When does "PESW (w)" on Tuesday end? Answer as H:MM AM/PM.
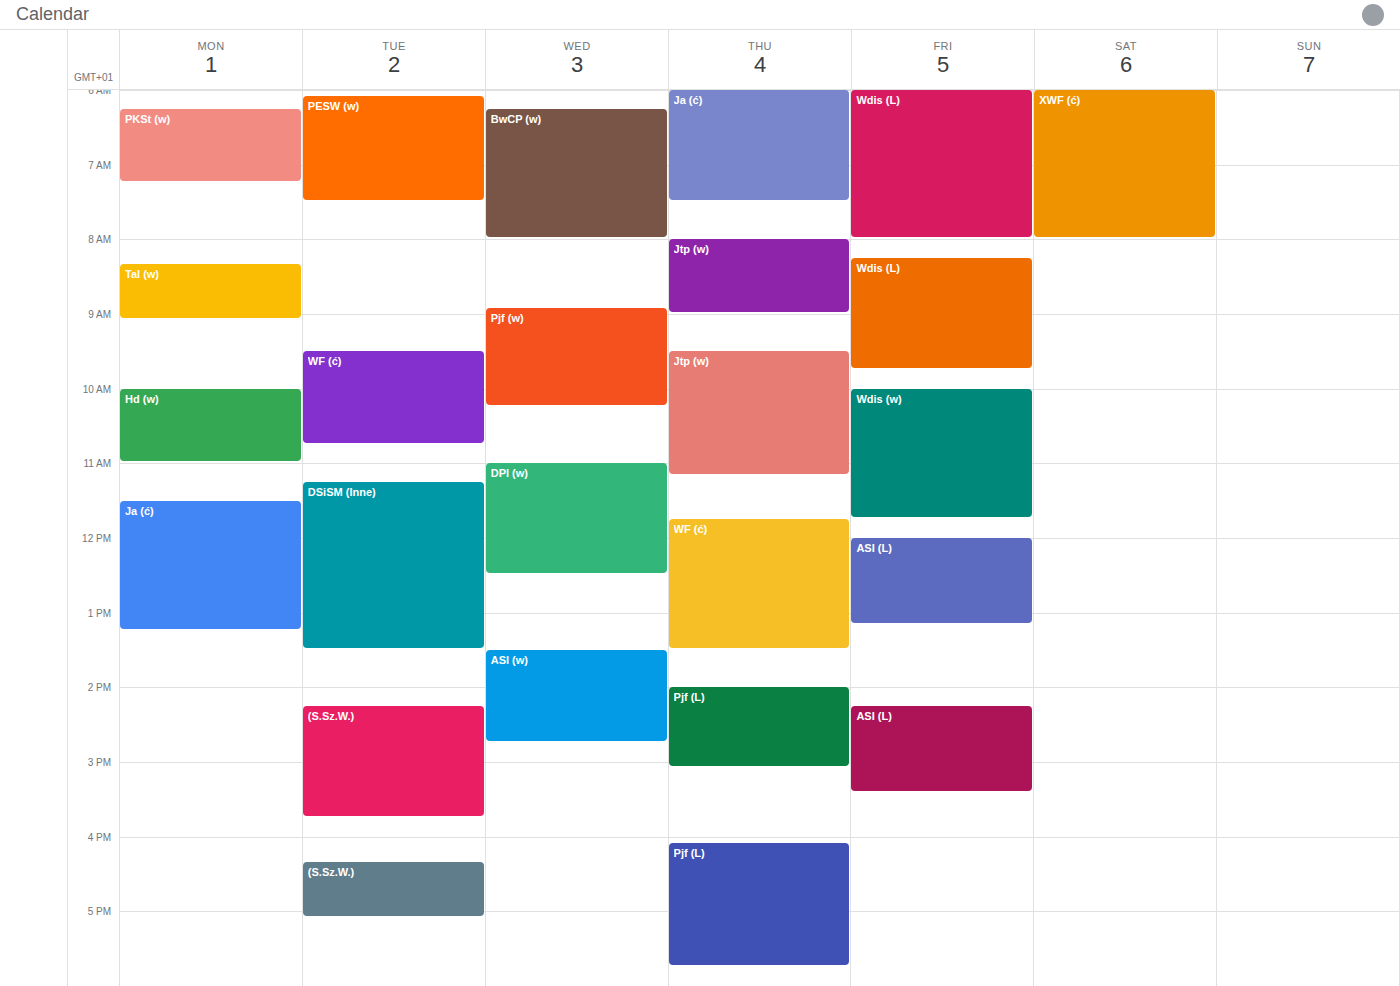
7:30 AM